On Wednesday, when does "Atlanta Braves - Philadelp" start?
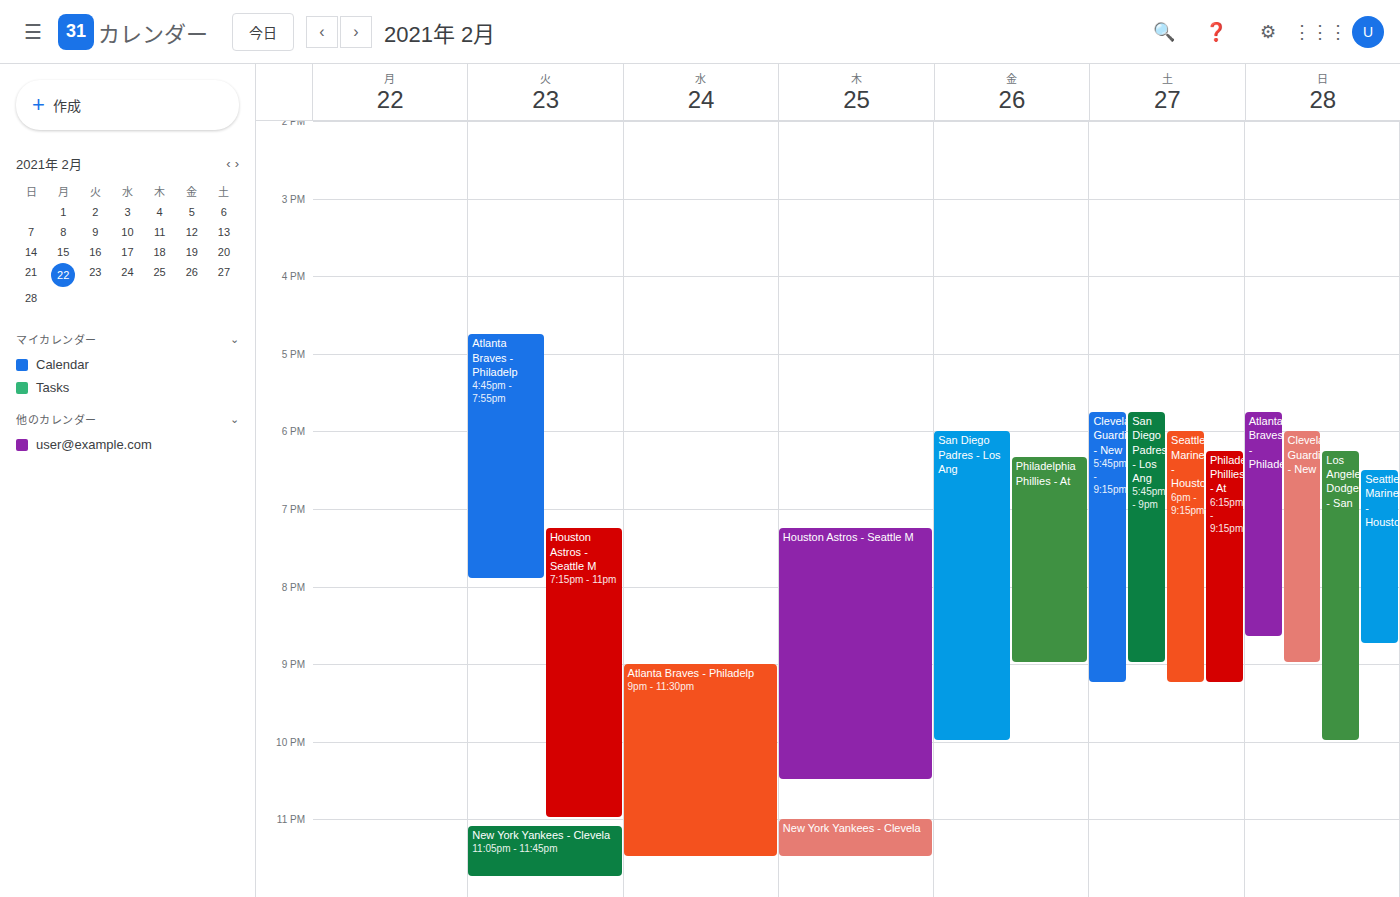
9:00 PM